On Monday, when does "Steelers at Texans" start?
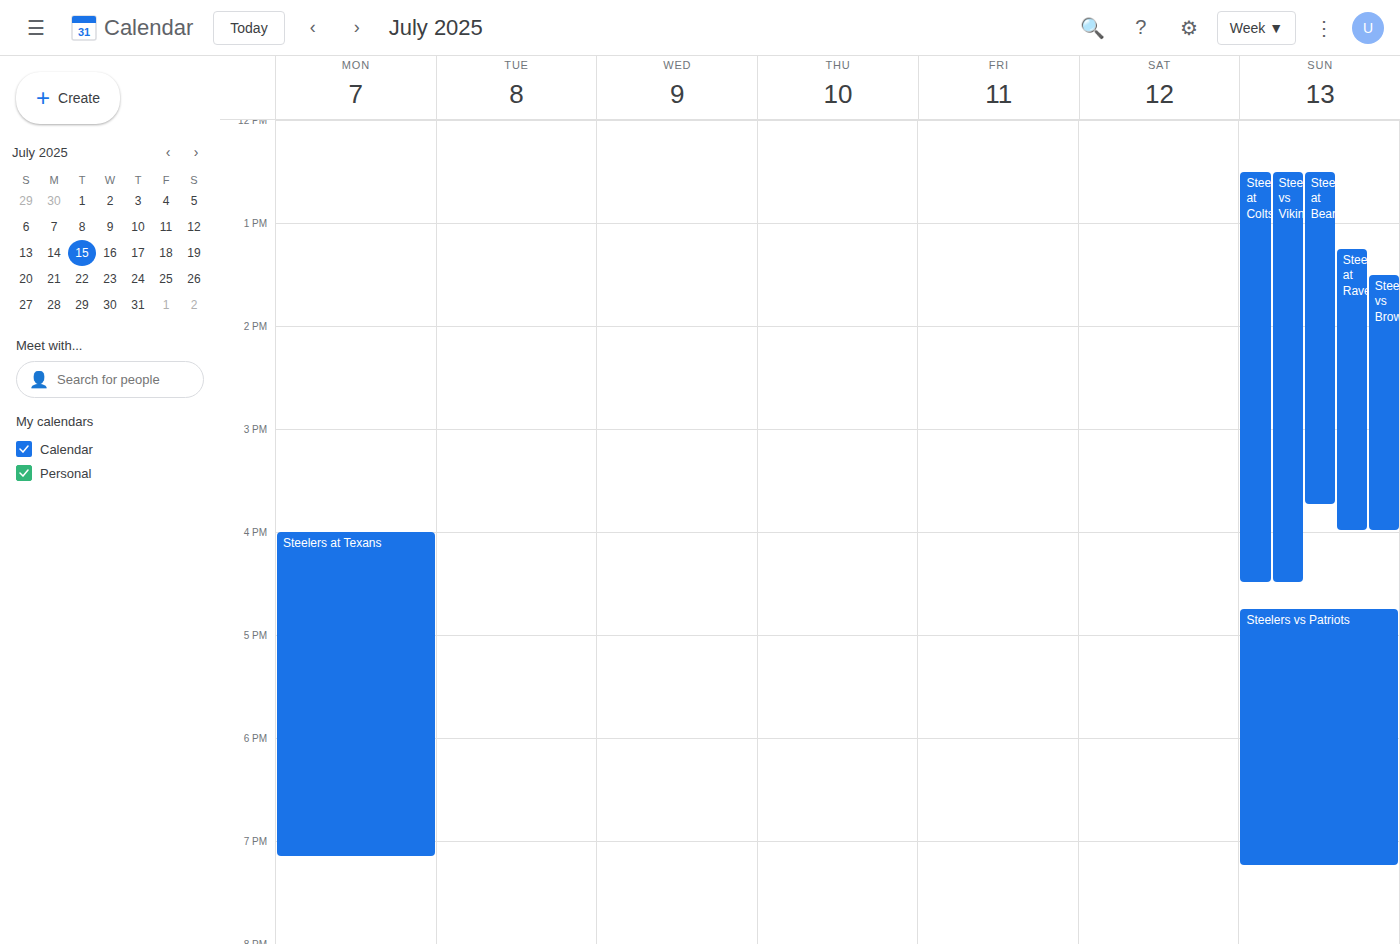
4:00 PM